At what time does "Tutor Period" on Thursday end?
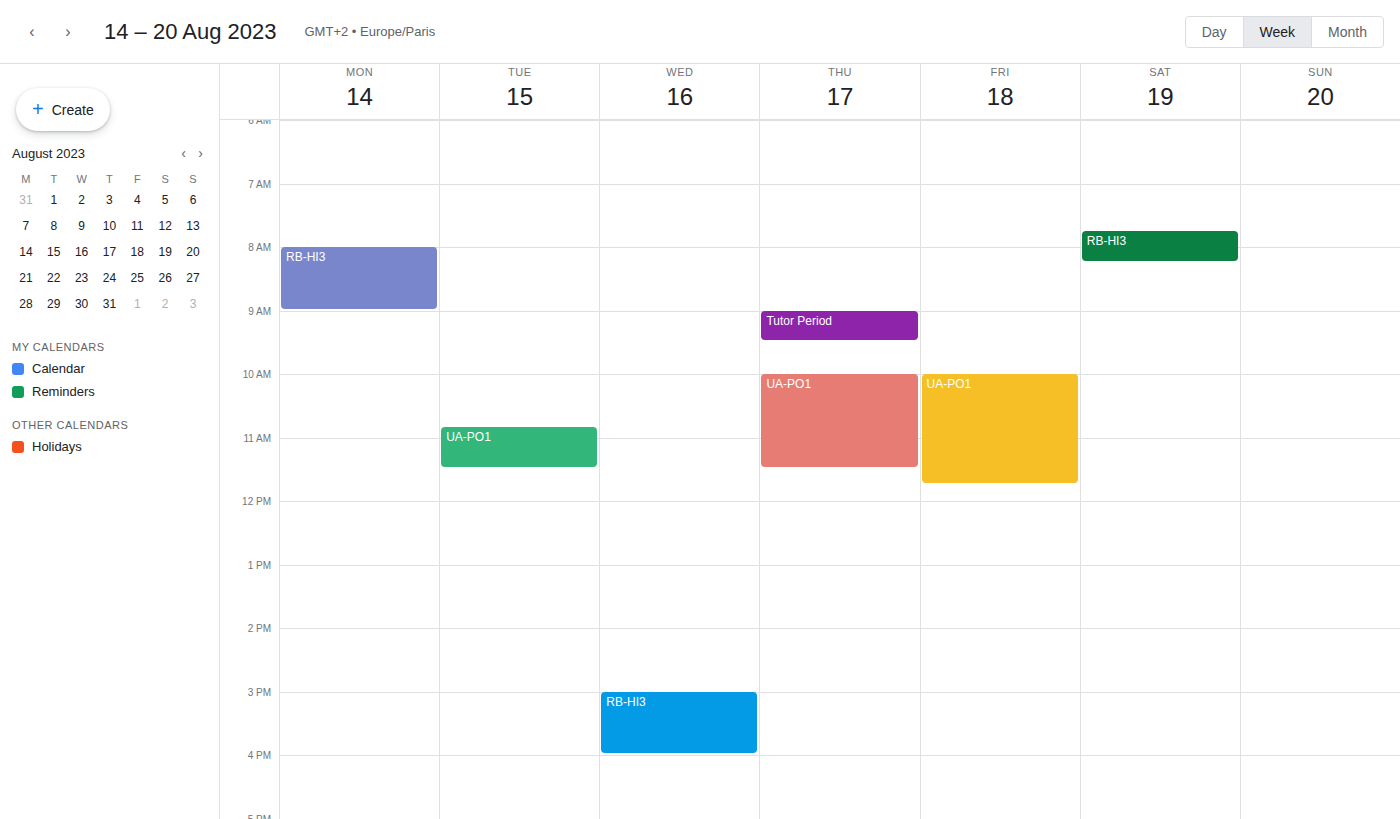
9:30 AM